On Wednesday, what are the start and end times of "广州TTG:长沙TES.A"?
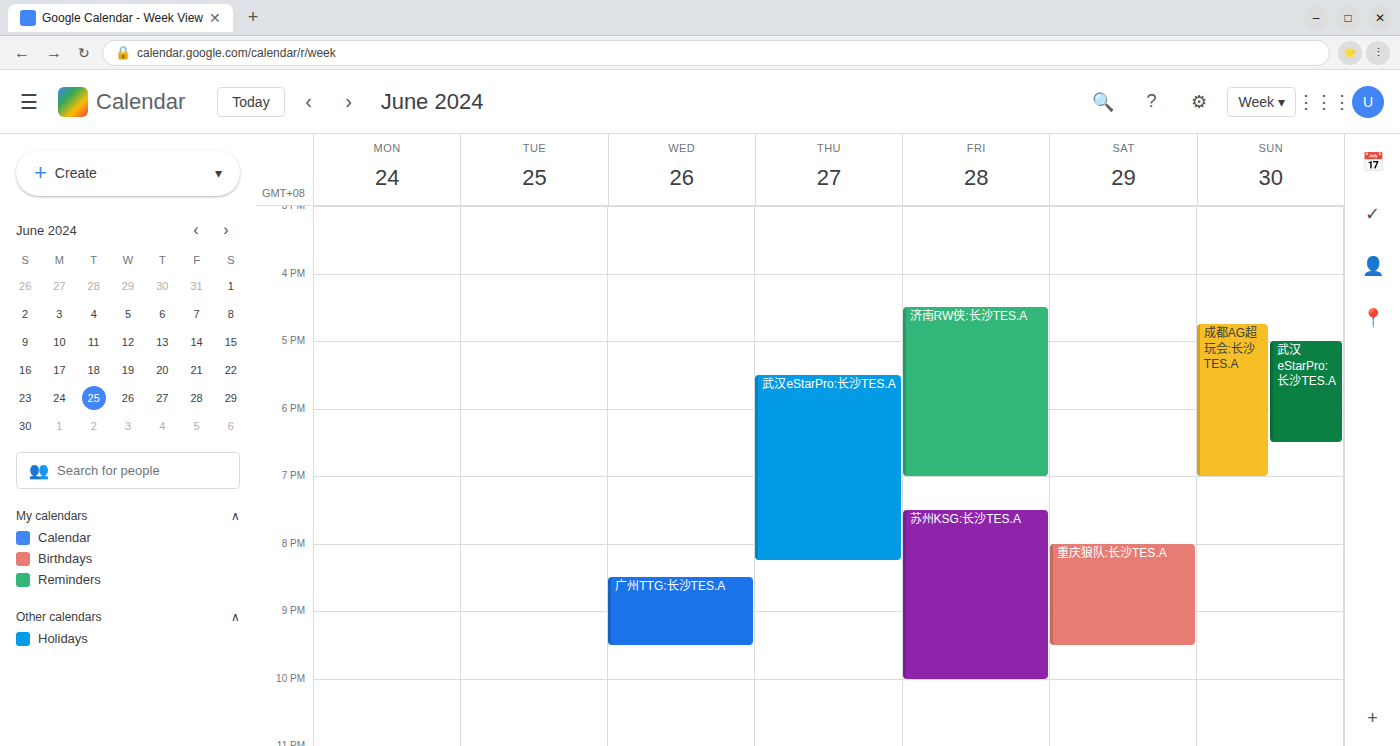
8:30 PM to 9:30 PM